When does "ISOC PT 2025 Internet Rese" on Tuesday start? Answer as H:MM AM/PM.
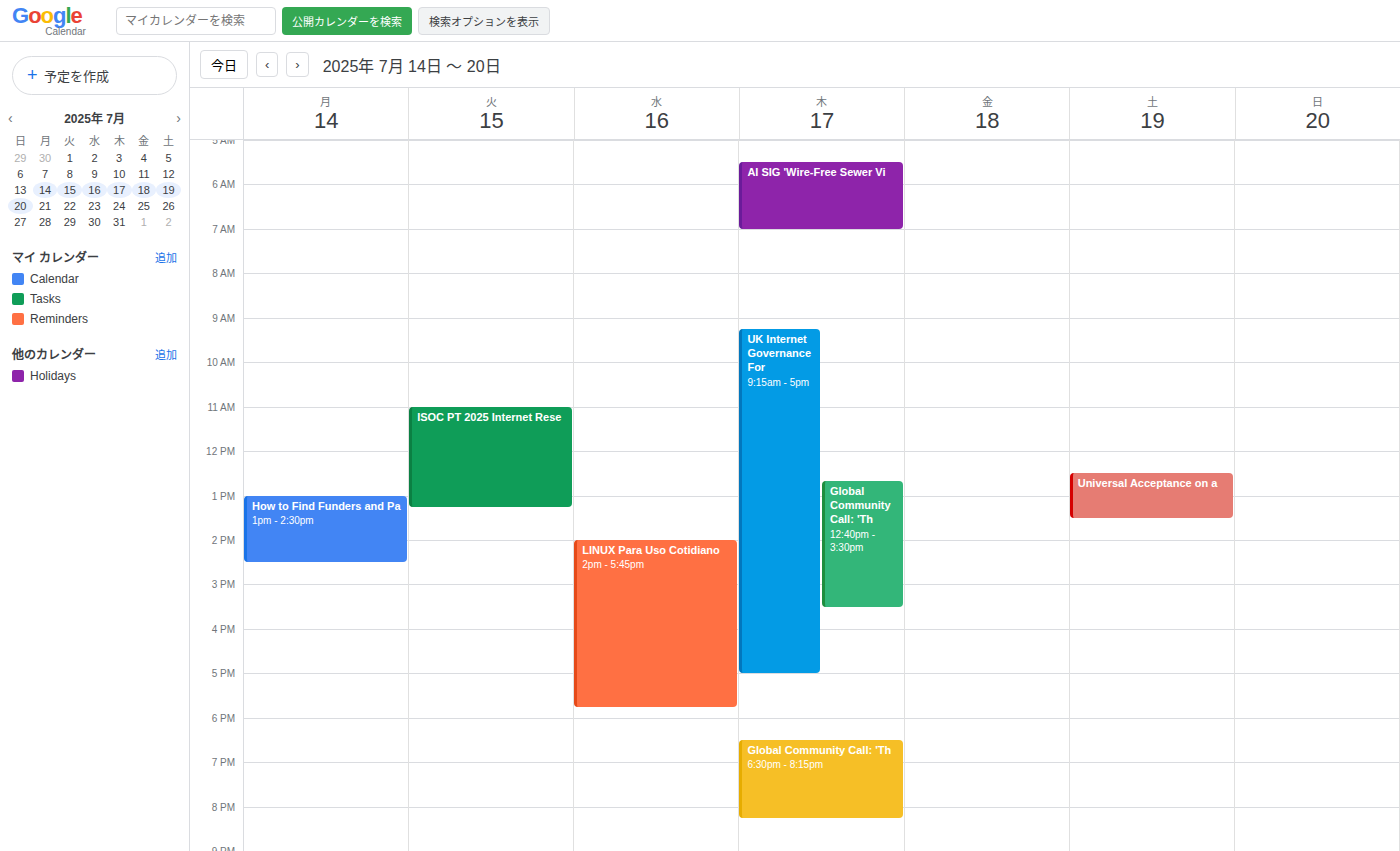
11:00 AM